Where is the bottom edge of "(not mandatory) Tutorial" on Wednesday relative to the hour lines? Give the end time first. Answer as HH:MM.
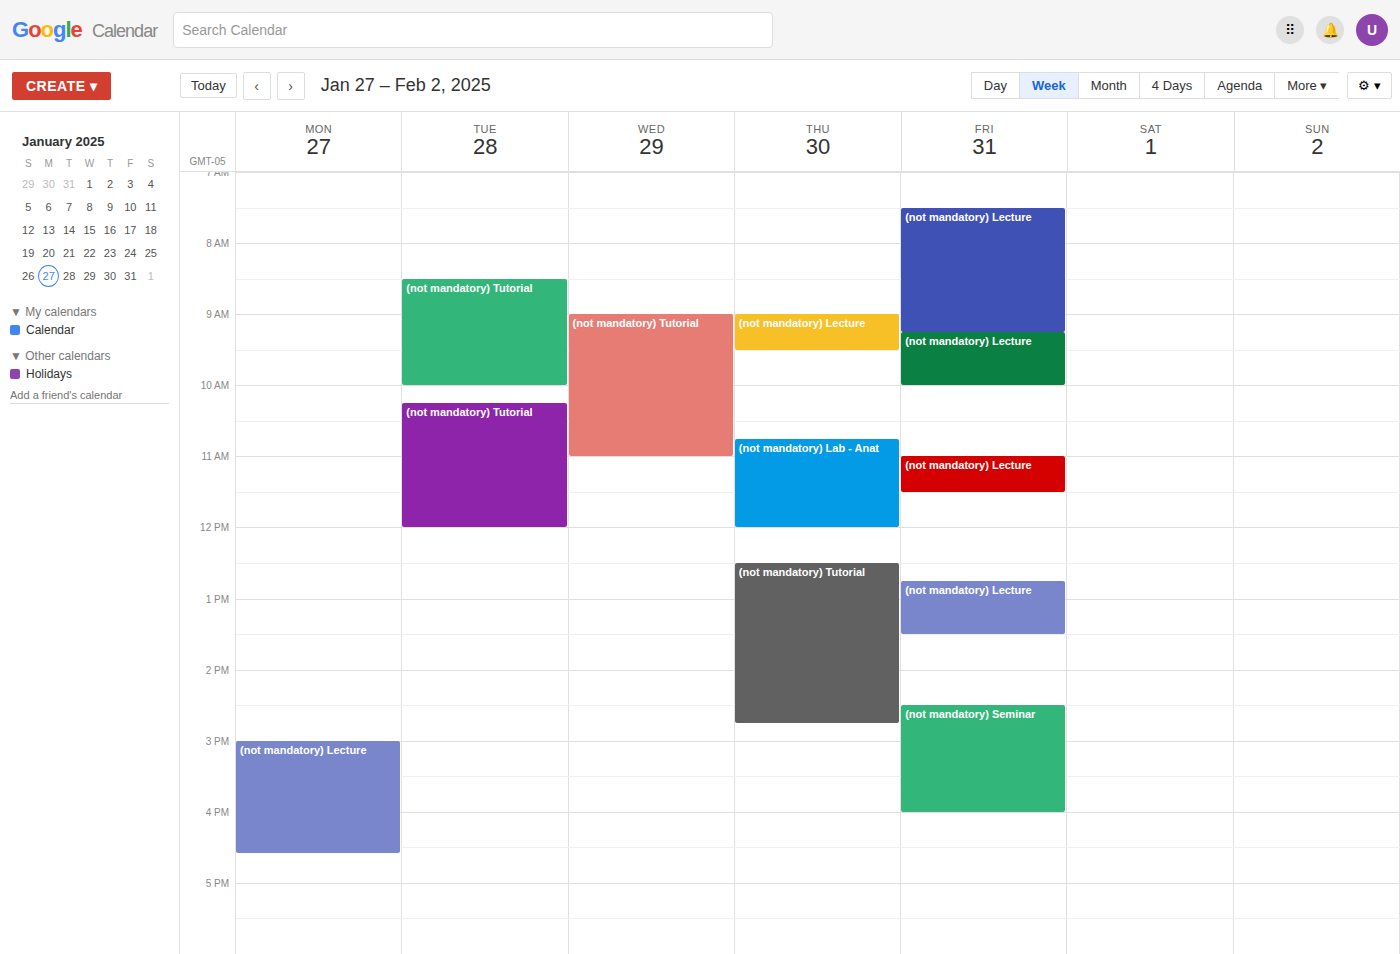
11:00 -- exactly on the 11:00 line.